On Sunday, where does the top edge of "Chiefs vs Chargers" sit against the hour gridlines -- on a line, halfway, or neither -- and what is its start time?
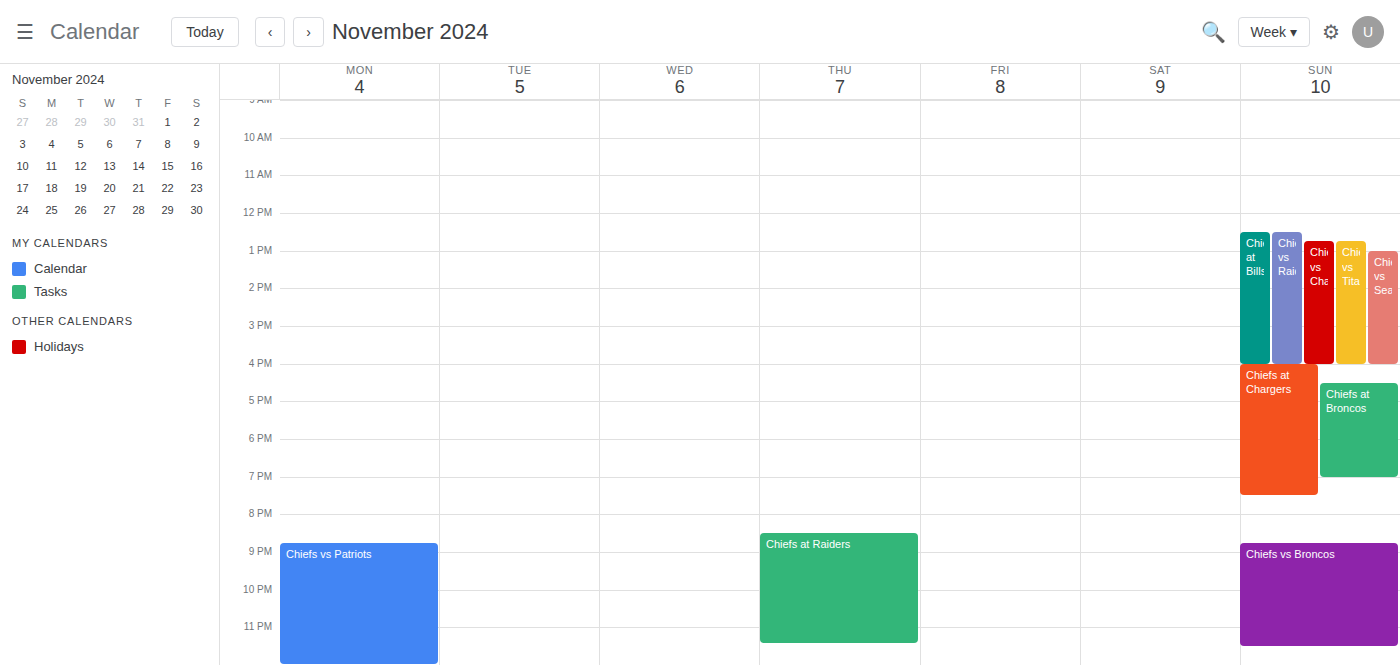
12:45 PM -- neither: three quarters of the way from the 12 PM line to the 1 PM line.